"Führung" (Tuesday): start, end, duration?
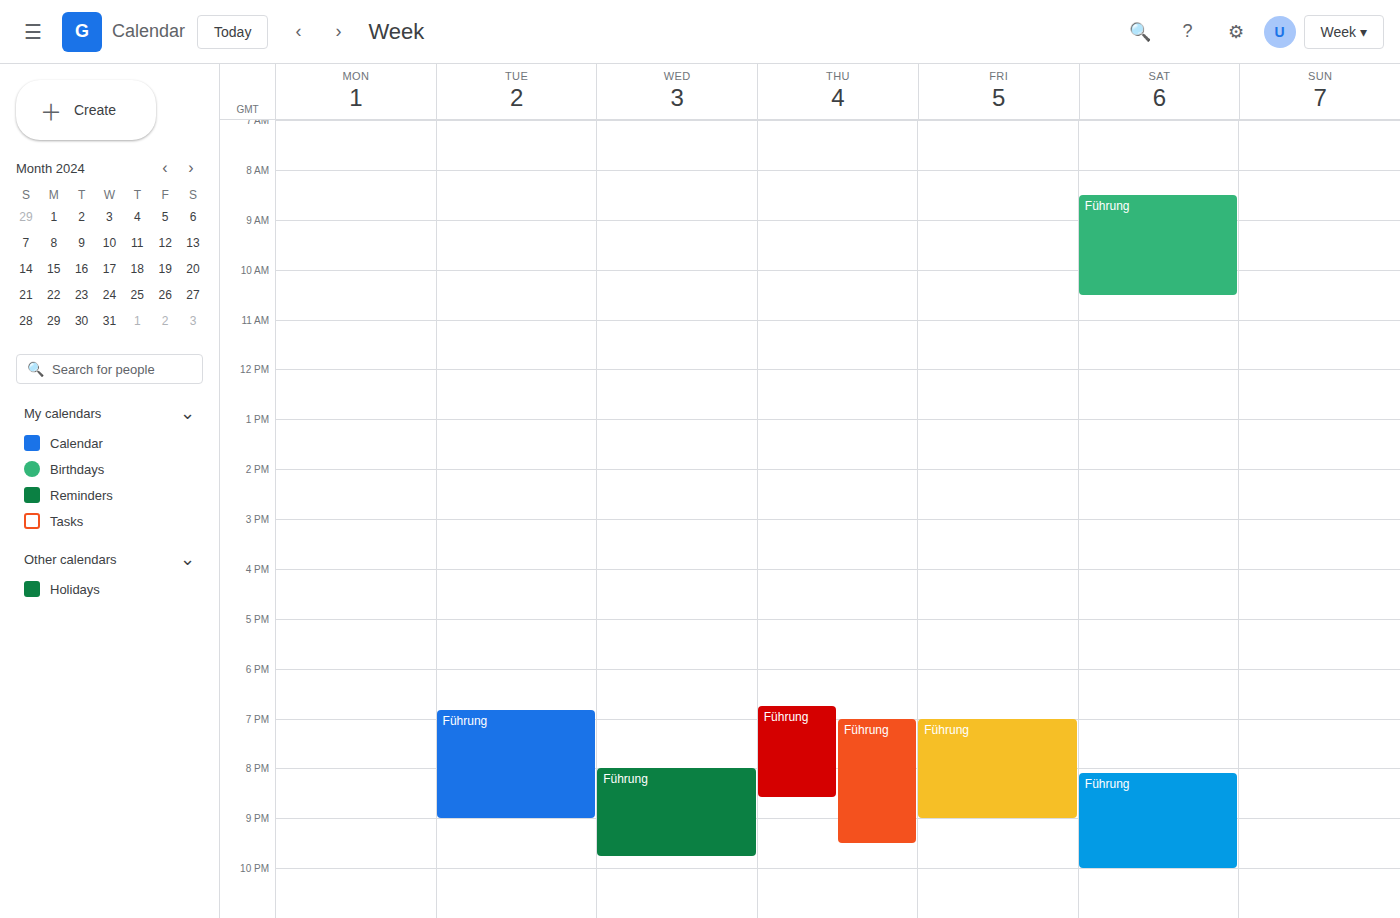
6:50 PM to 9:00 PM, 2 hours 10 minutes